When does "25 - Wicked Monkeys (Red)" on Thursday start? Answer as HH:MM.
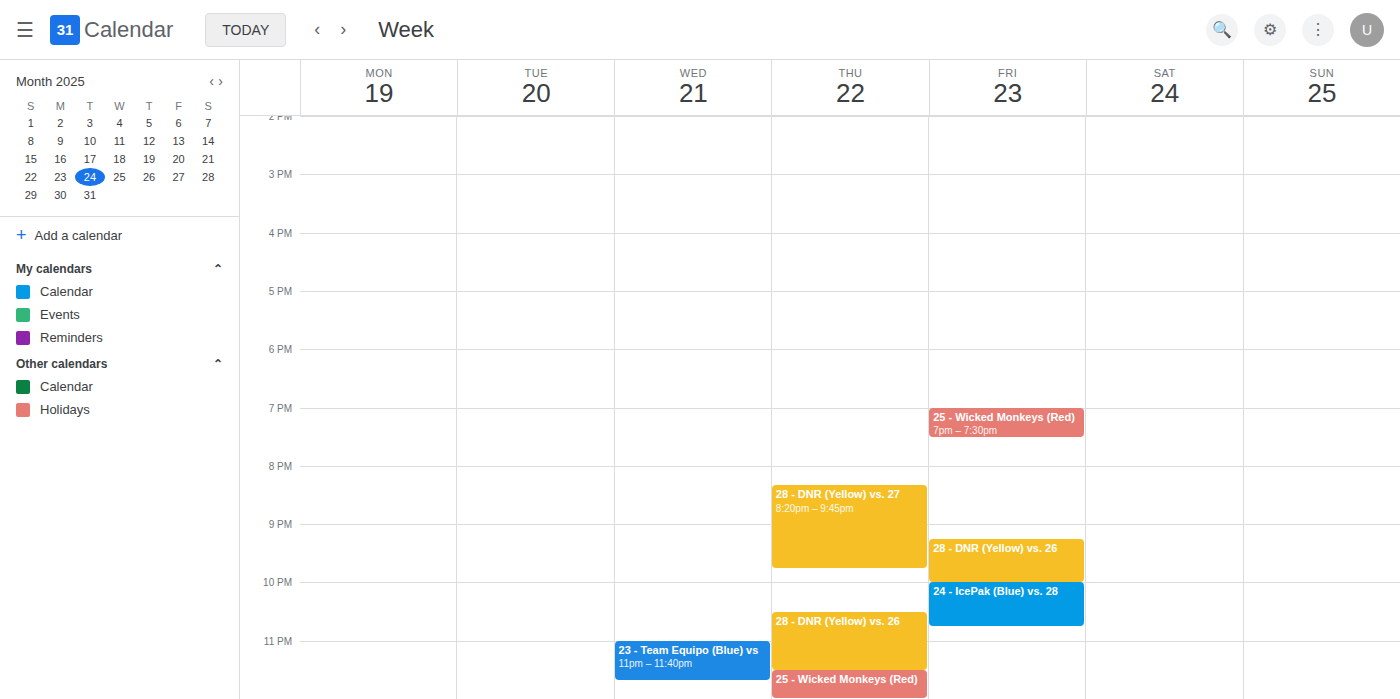
23:30